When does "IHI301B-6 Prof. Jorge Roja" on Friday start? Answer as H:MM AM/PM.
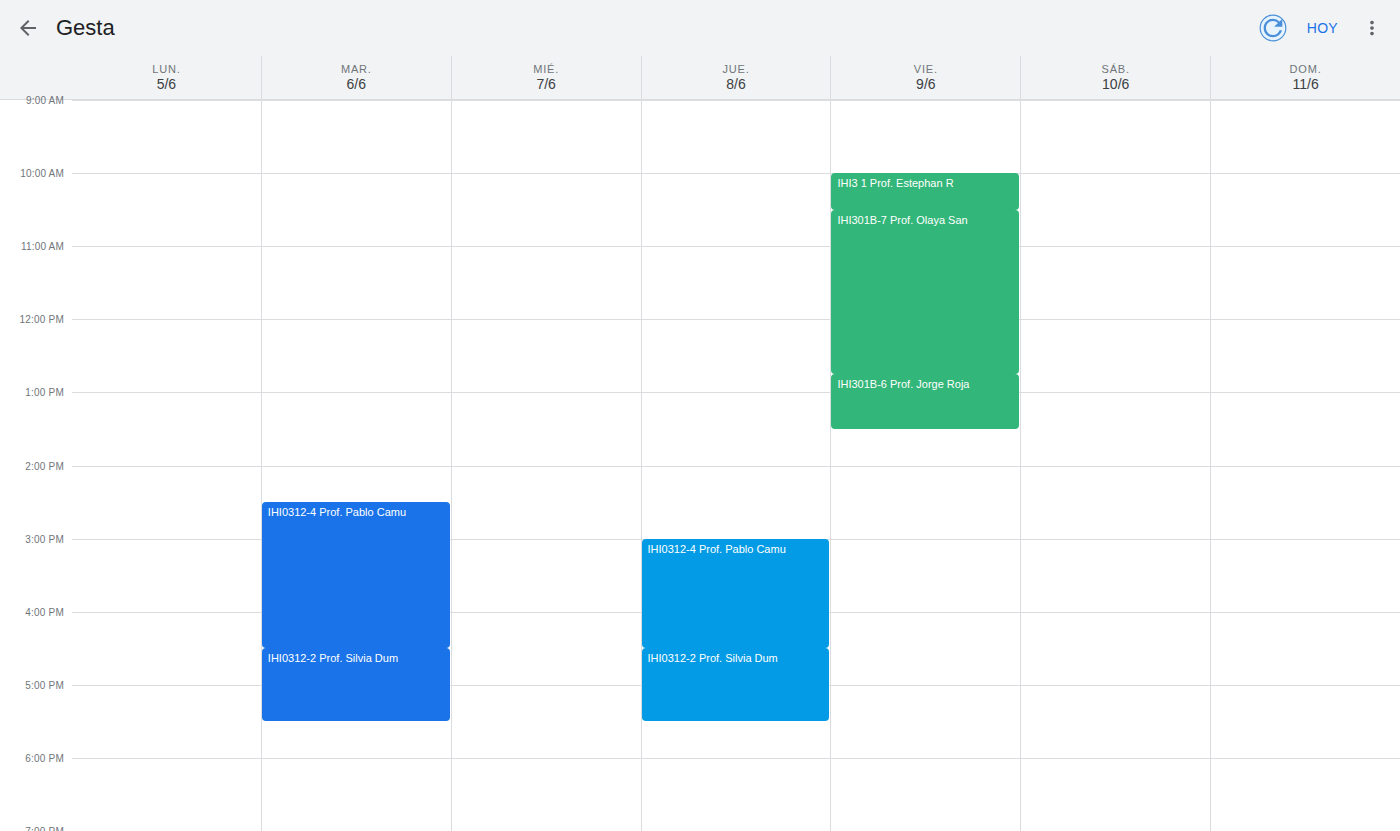
12:45 PM